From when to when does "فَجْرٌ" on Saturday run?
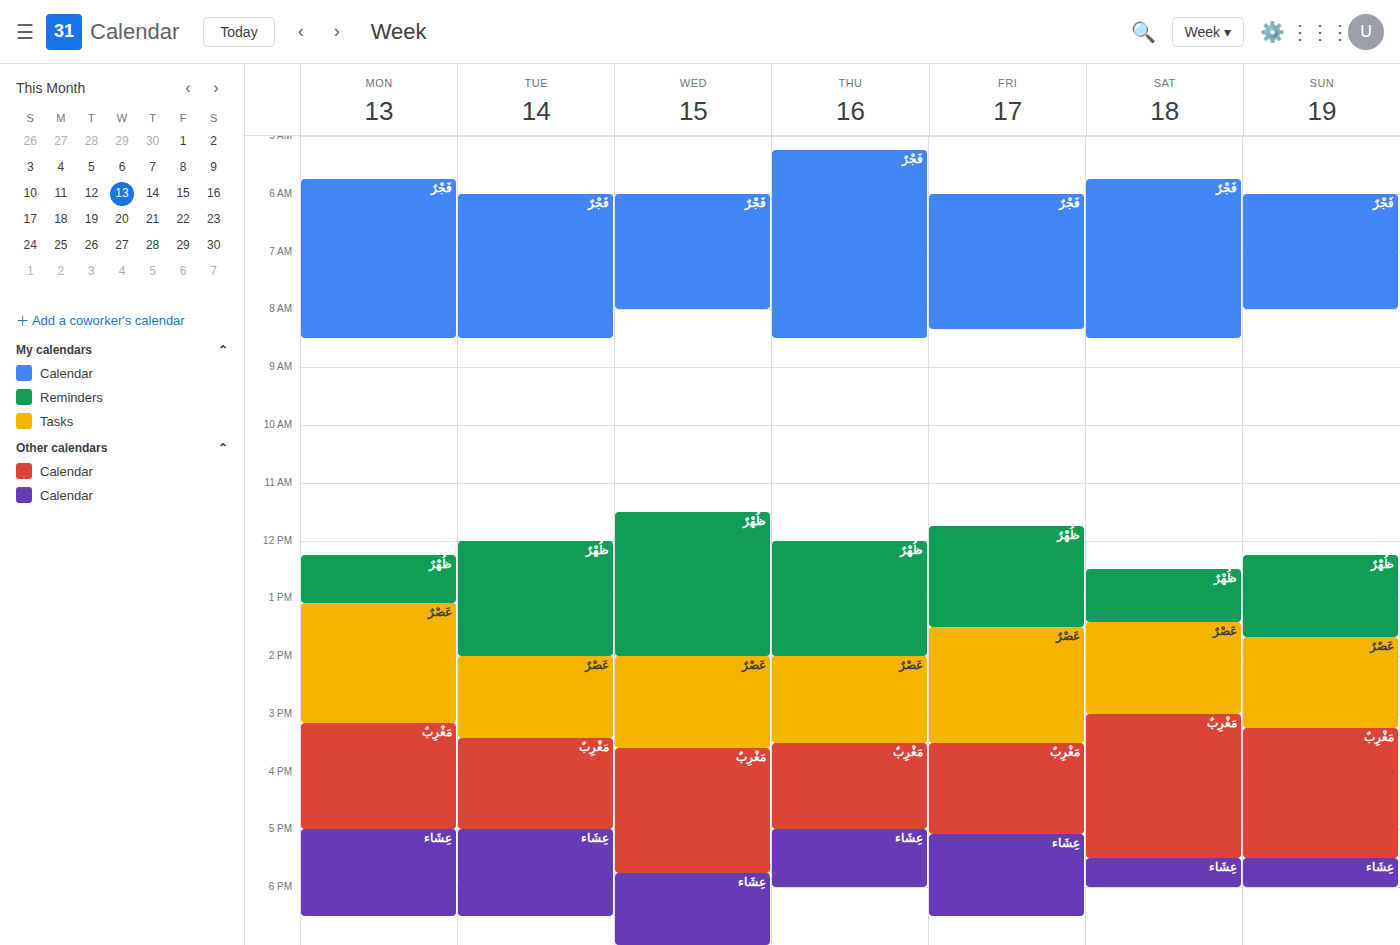
5:45 AM to 8:30 AM